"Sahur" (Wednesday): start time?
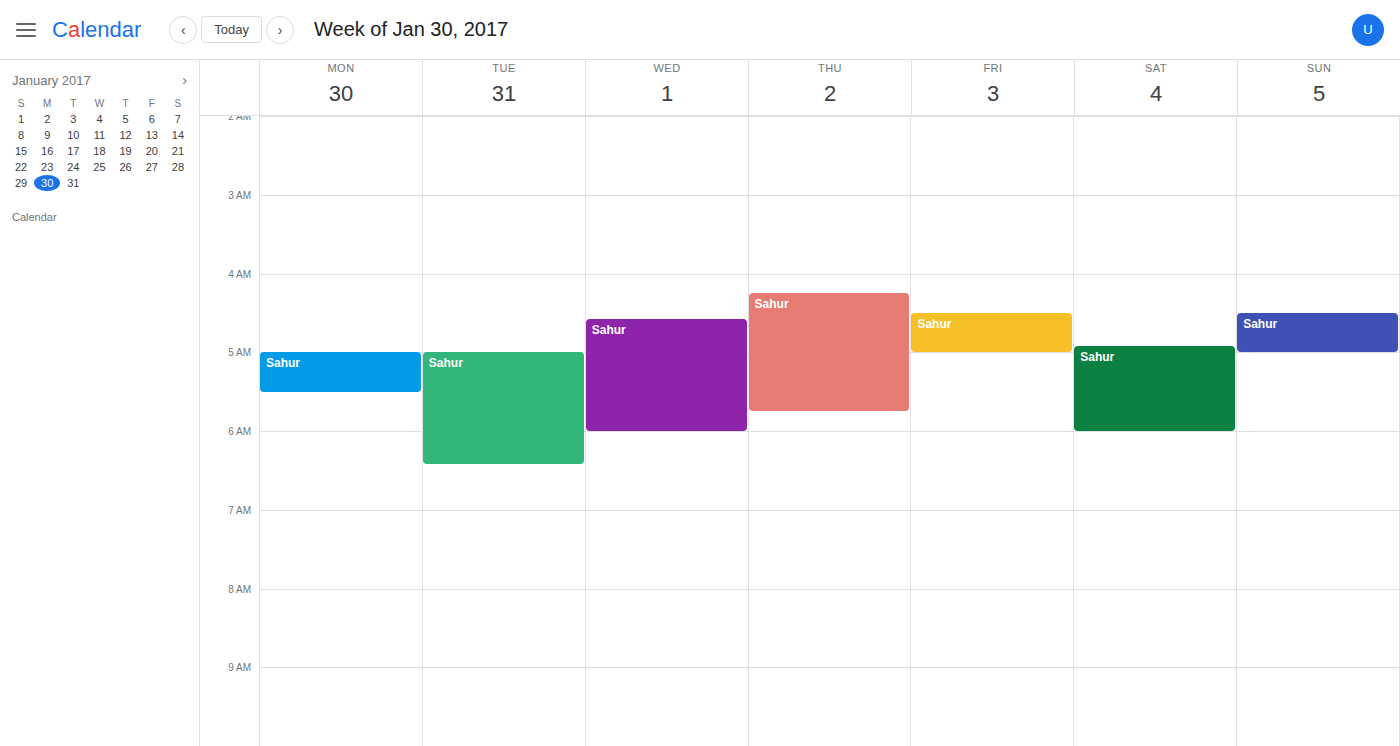
4:35 AM